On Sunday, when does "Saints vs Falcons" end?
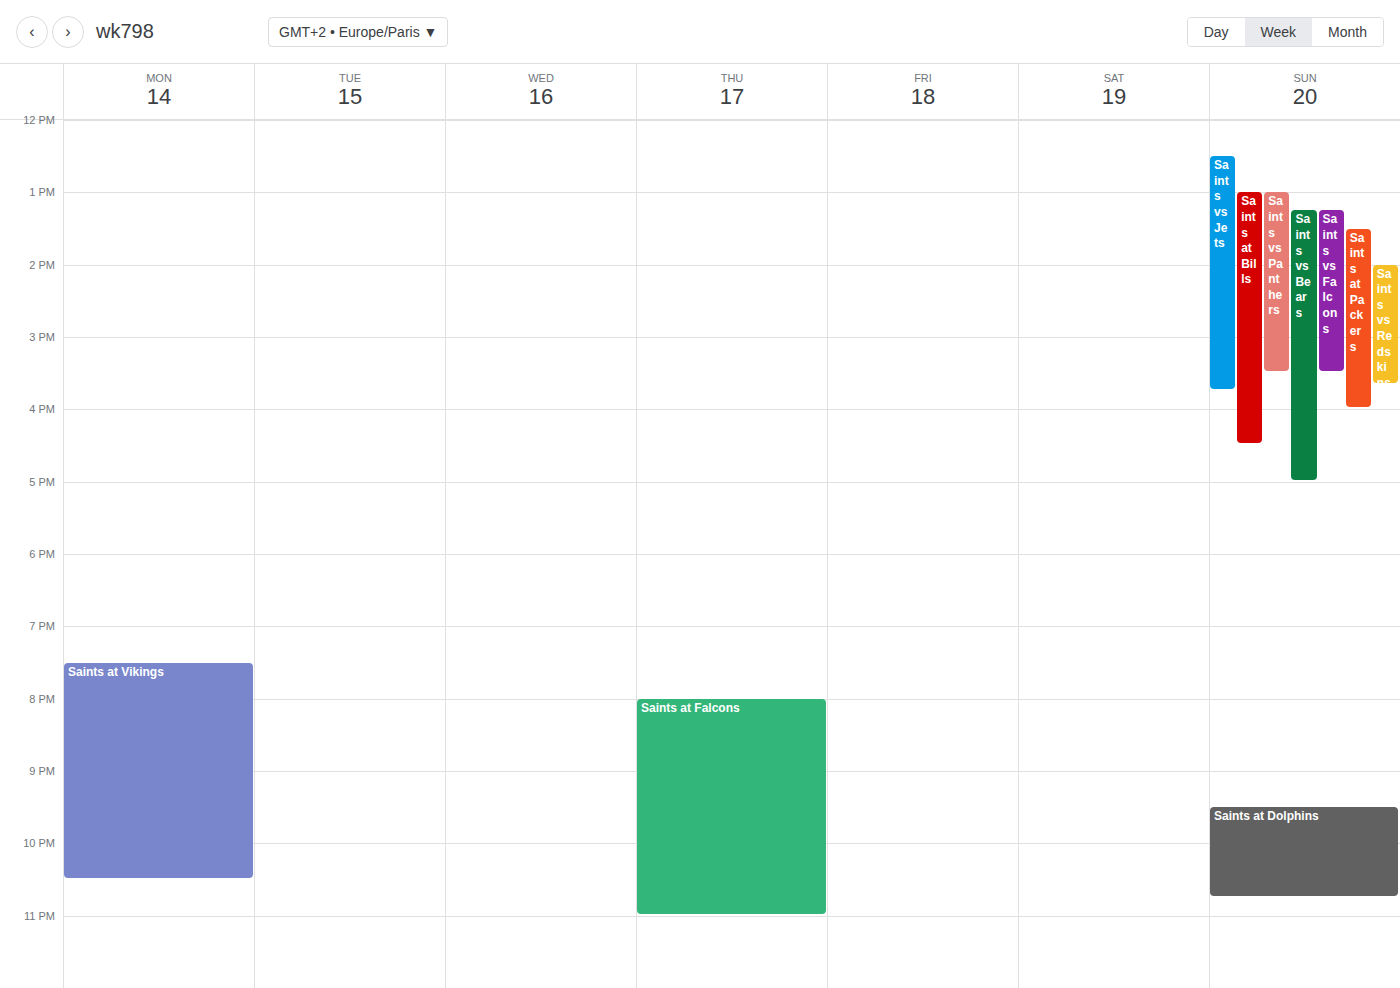
3:30 PM